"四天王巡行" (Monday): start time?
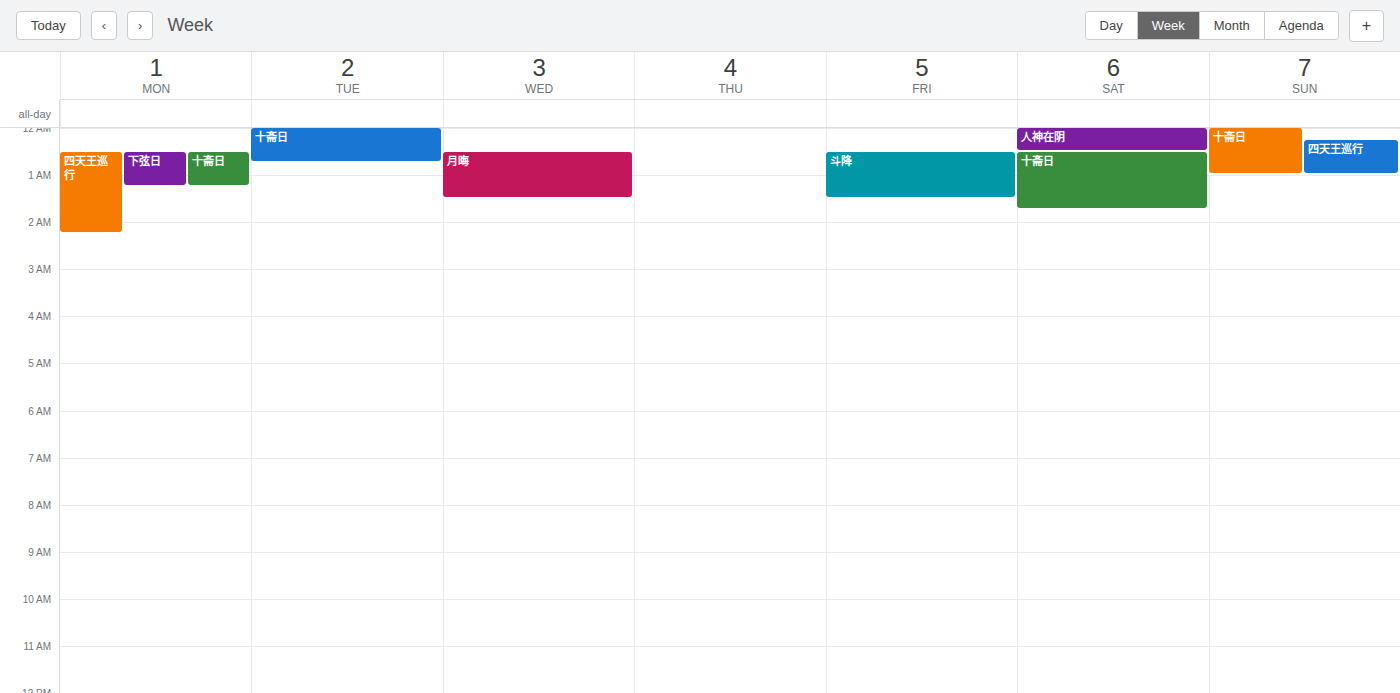
12:30 AM